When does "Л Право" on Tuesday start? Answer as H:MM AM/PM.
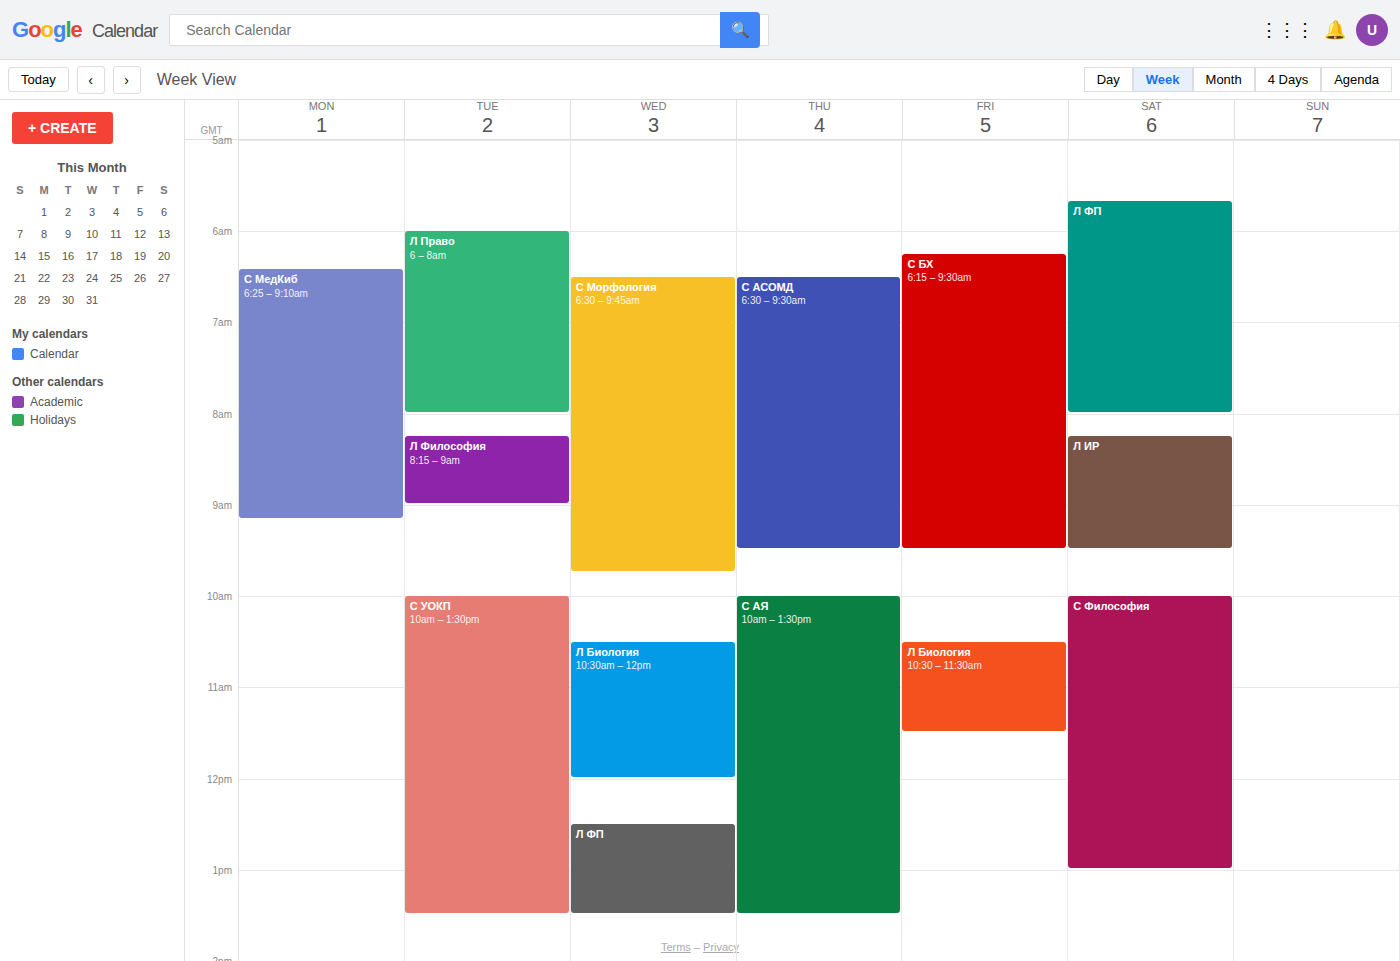
6:00 AM